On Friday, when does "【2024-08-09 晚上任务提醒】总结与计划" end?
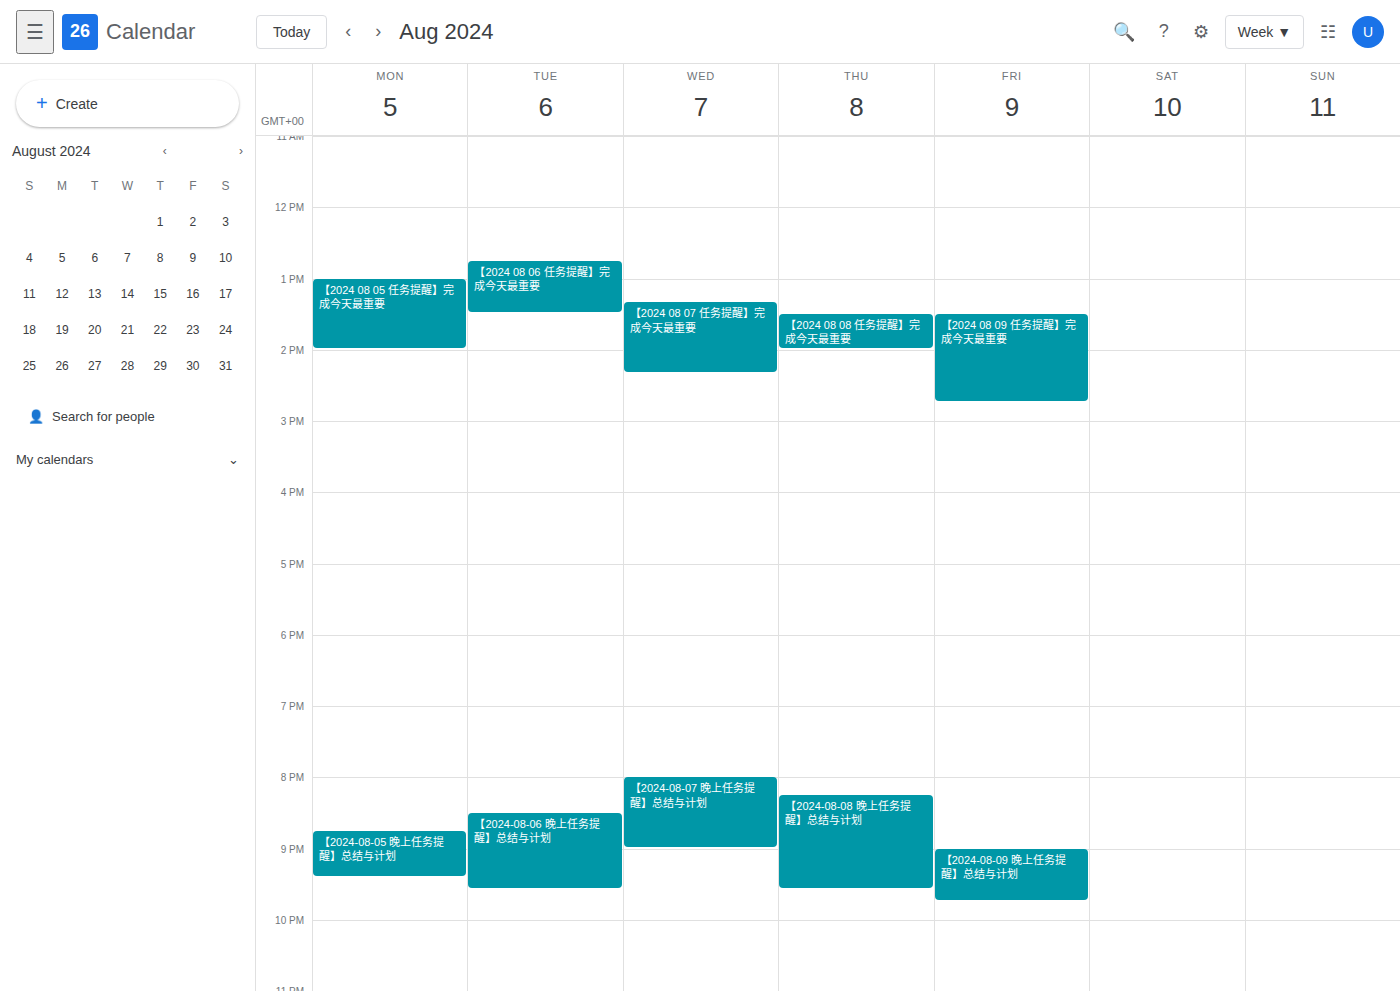
21:45